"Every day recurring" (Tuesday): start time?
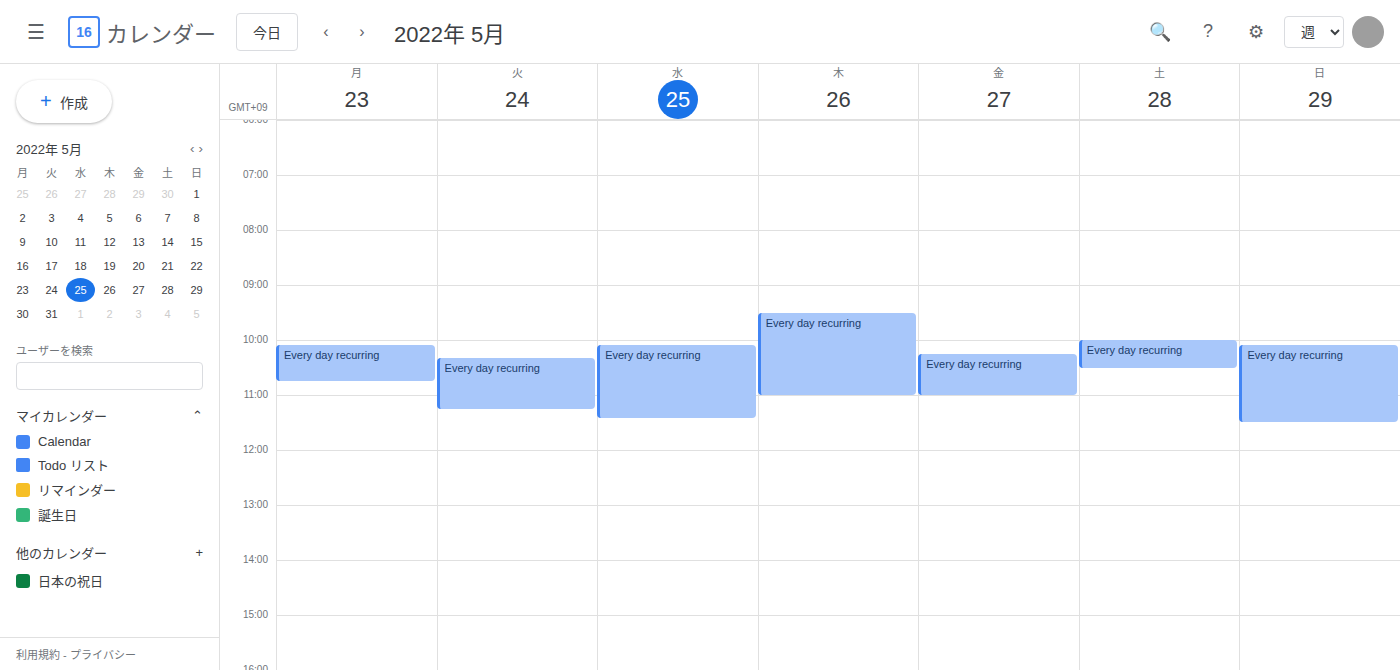
10:20 AM